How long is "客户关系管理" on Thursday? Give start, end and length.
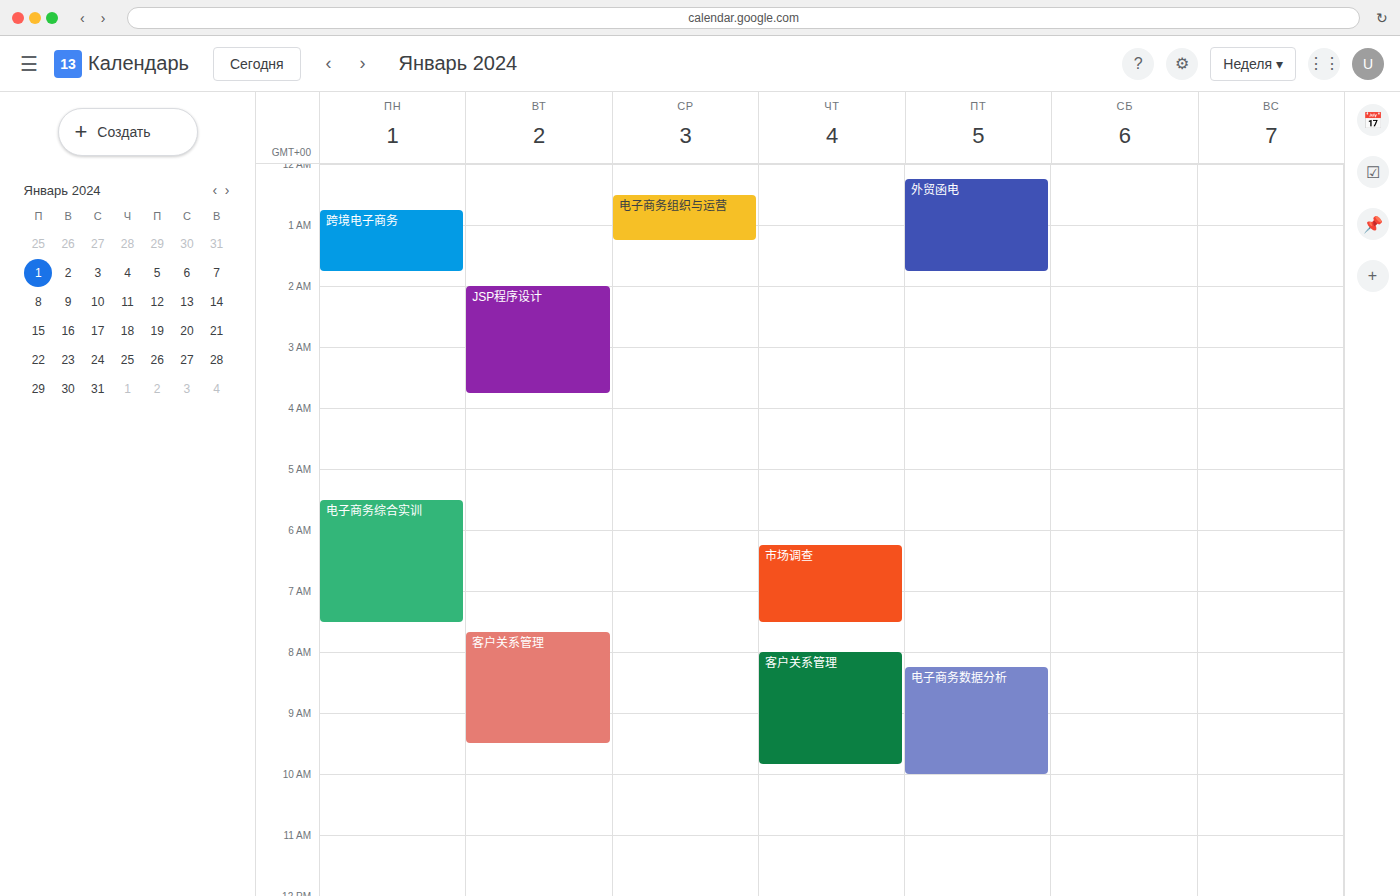
8:00 AM to 9:50 AM, 1 hour 50 minutes